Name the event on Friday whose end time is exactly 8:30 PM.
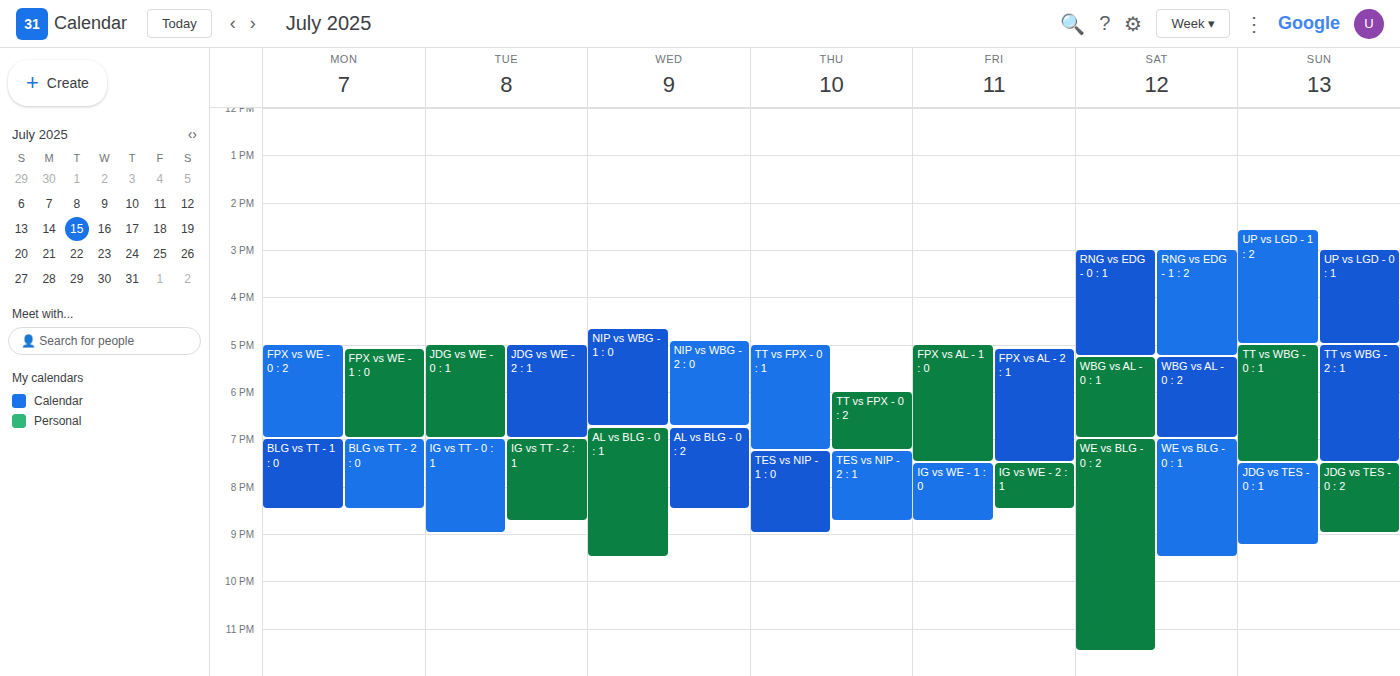
"IG vs WE - 2 : 1"